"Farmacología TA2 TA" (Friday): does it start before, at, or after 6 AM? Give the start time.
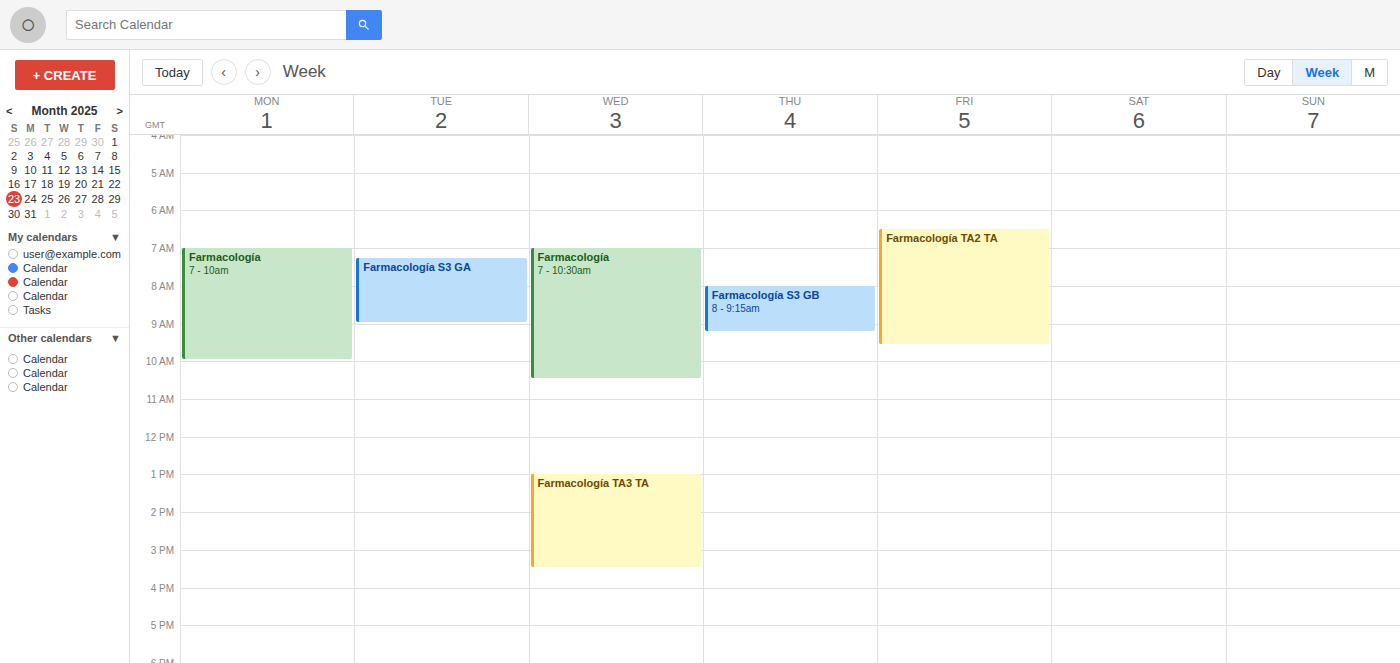
6:30 AM -- after 6 AM, 30 minutes below the 6 AM line.